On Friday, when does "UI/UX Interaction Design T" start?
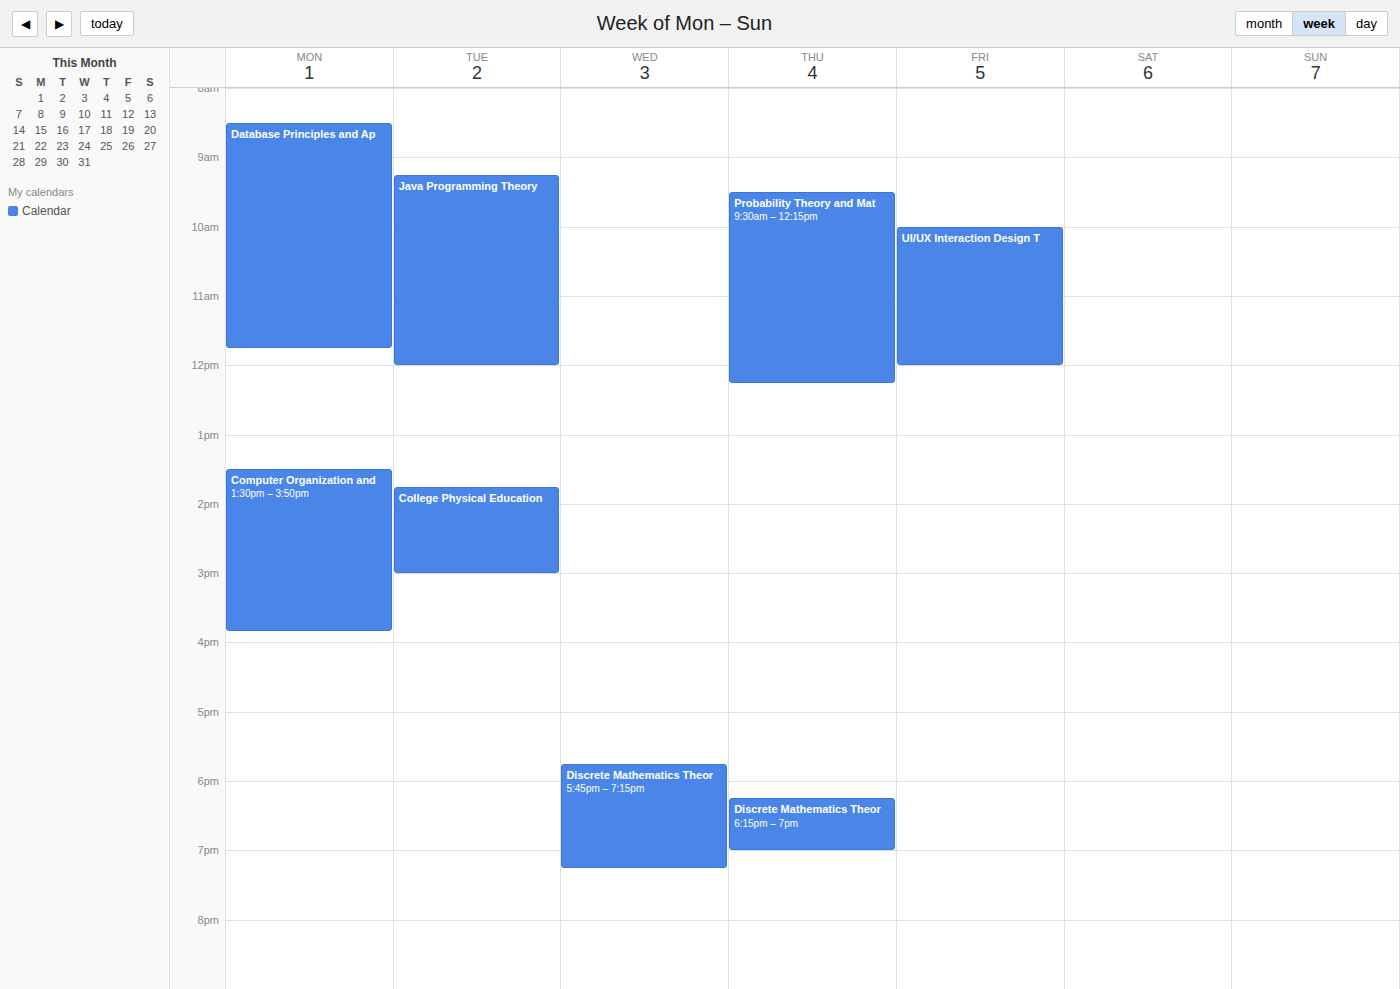
10:00 AM